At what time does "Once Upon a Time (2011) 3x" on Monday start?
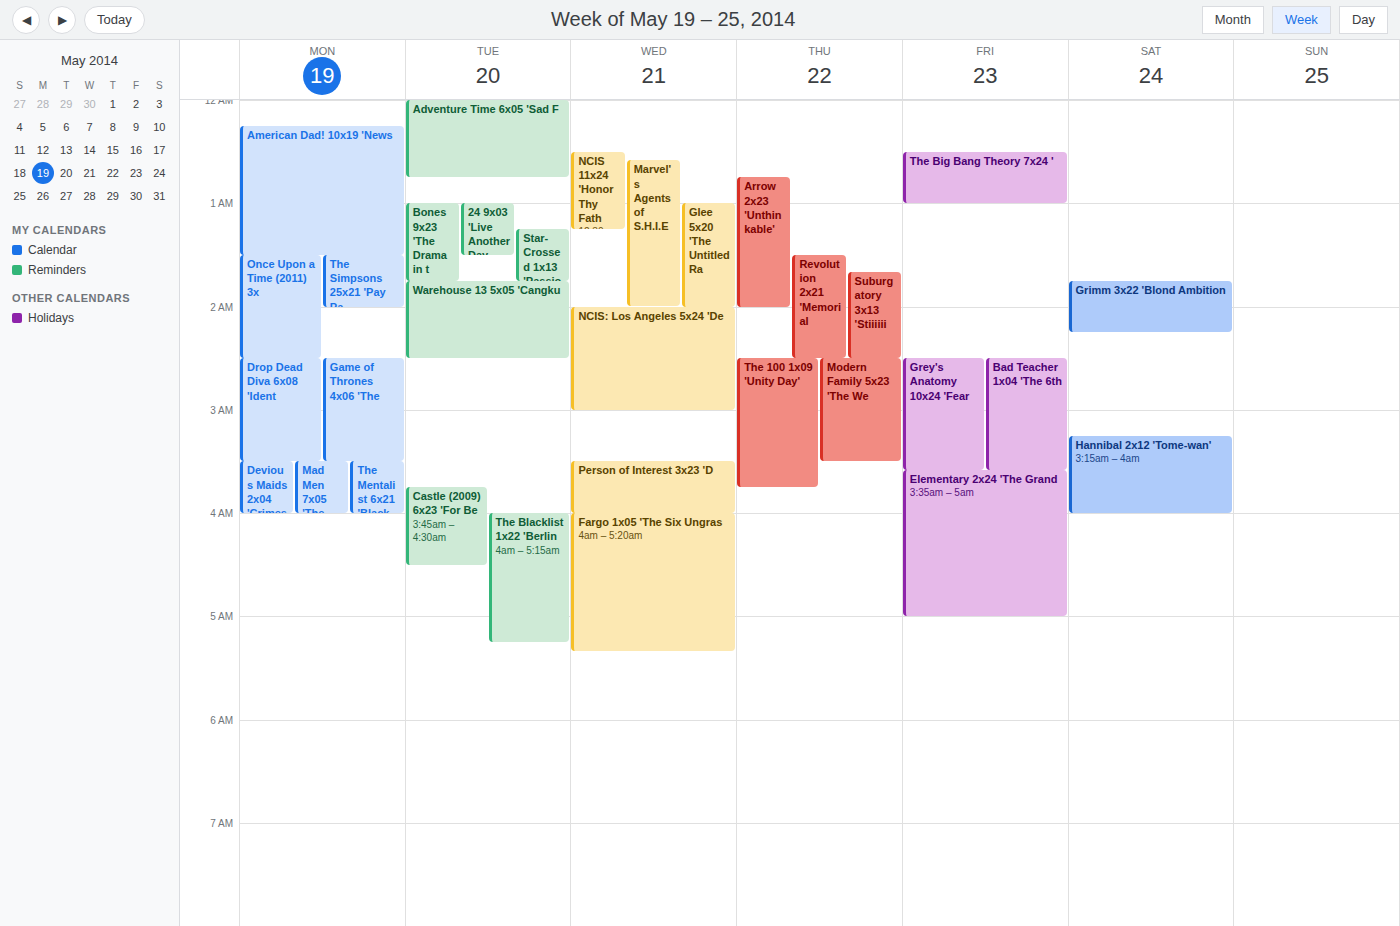
1:30 AM